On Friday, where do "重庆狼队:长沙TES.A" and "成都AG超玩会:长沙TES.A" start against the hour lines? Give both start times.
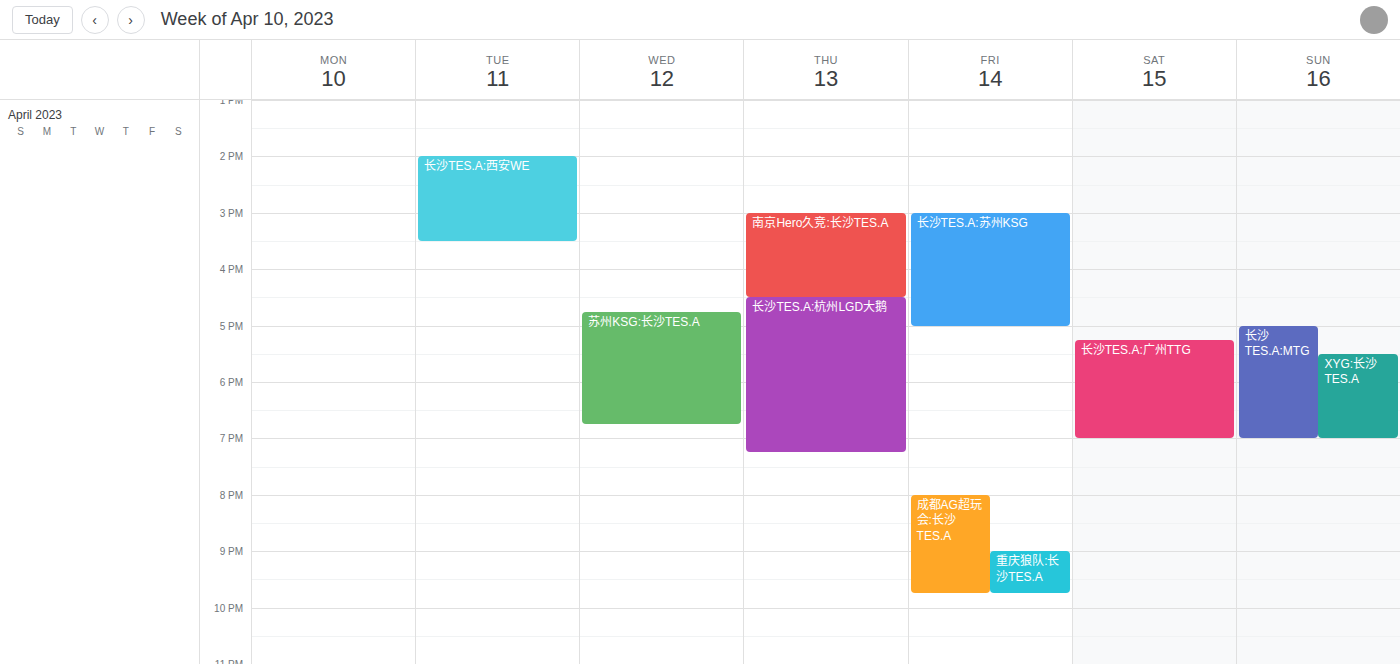
"重庆狼队:长沙TES.A": 9:00 PM, exactly on the 9 PM line. "成都AG超玩会:长沙TES.A": 8:00 PM, exactly on the 8 PM line.